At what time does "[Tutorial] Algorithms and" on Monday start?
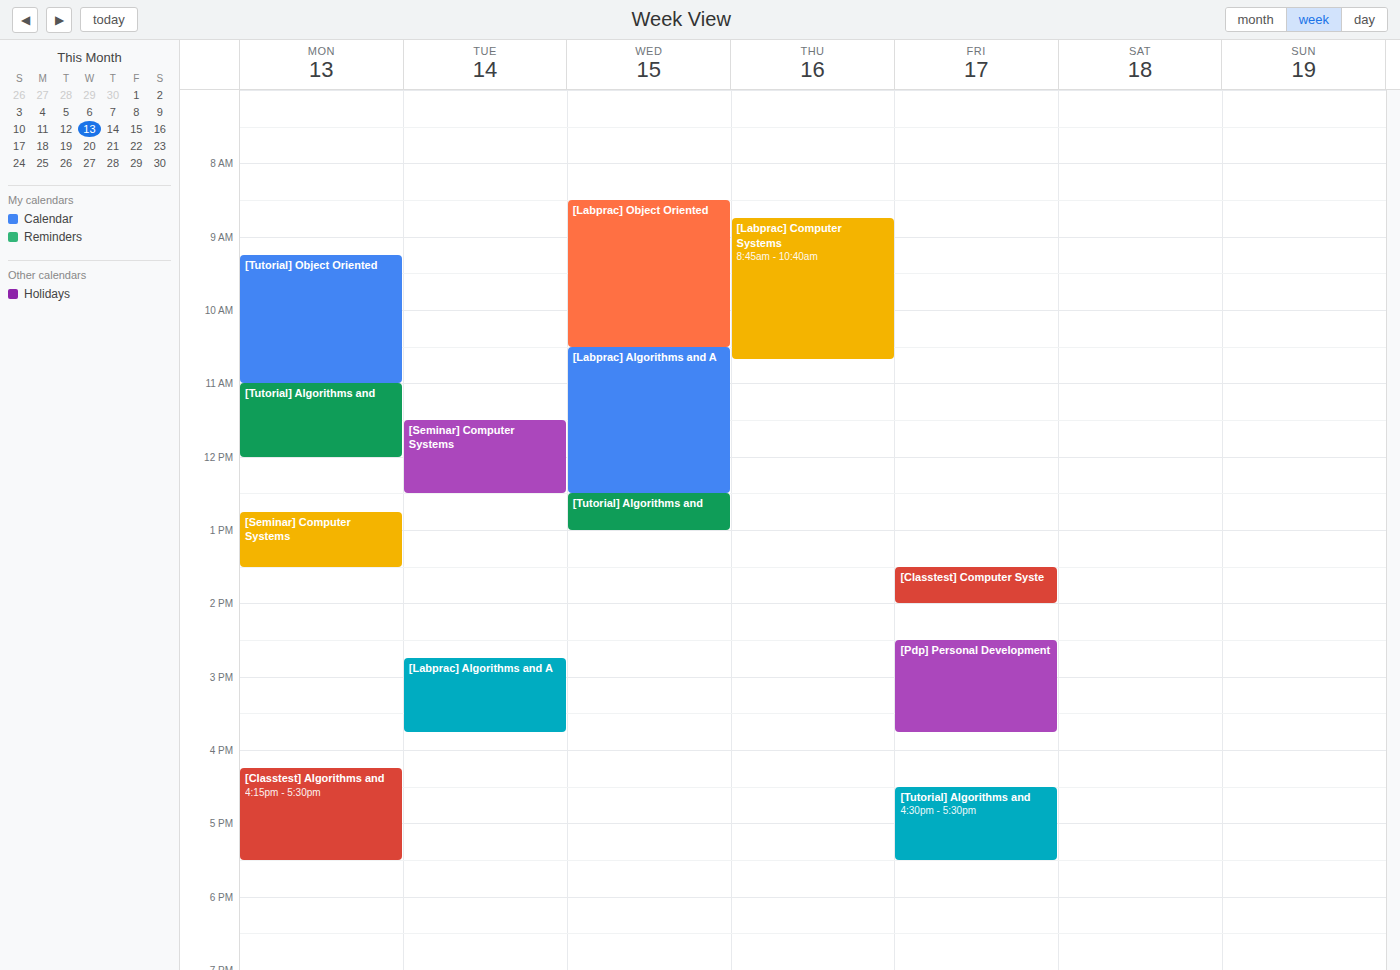
11:00 AM